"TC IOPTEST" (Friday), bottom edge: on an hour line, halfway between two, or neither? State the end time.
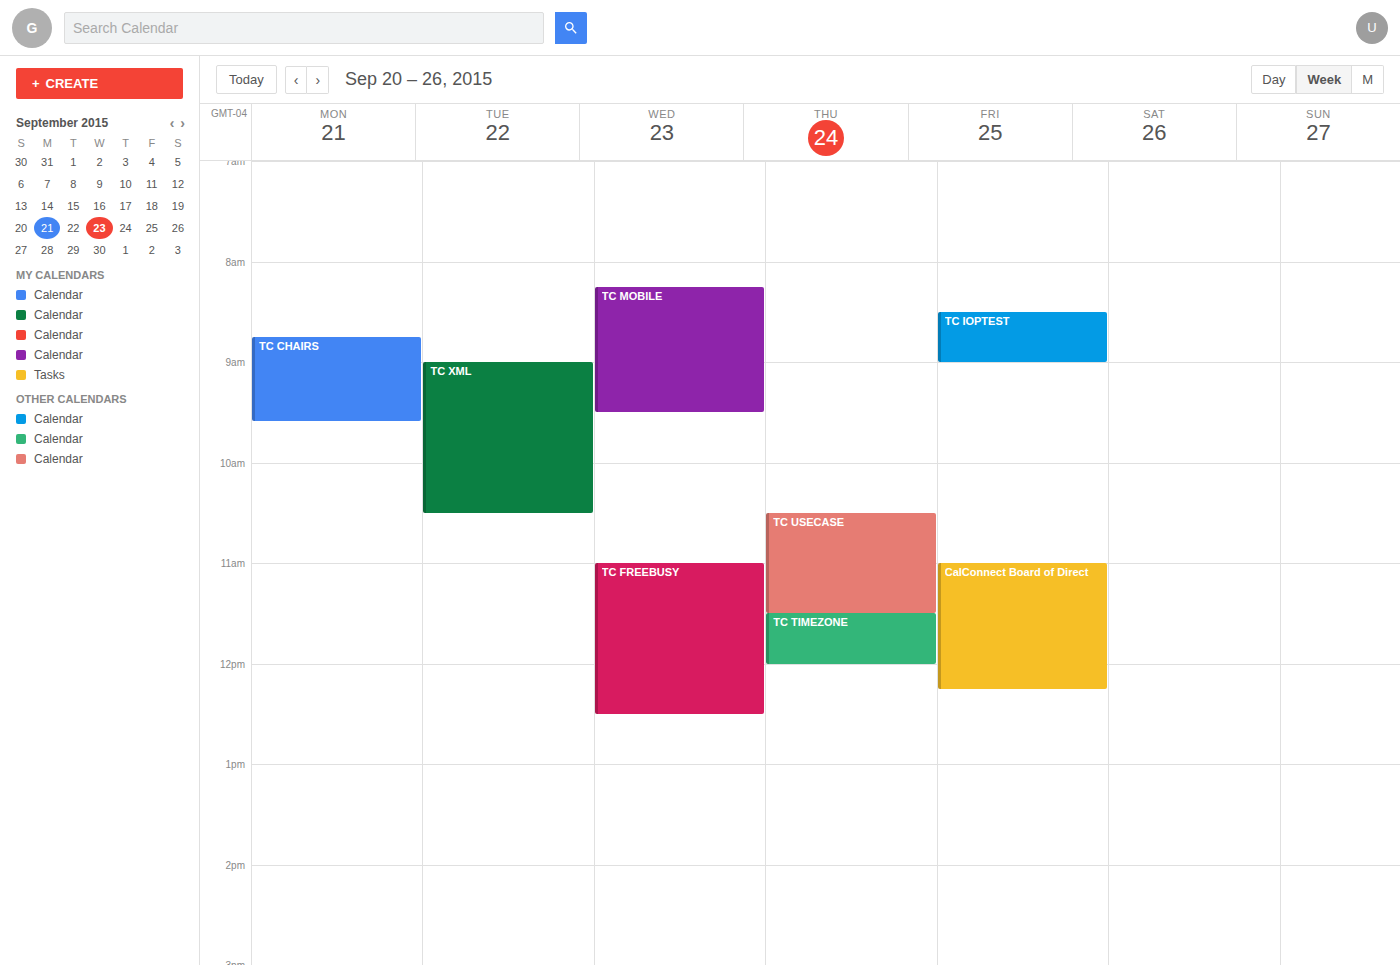
9:00 AM -- exactly on the 9 AM line.